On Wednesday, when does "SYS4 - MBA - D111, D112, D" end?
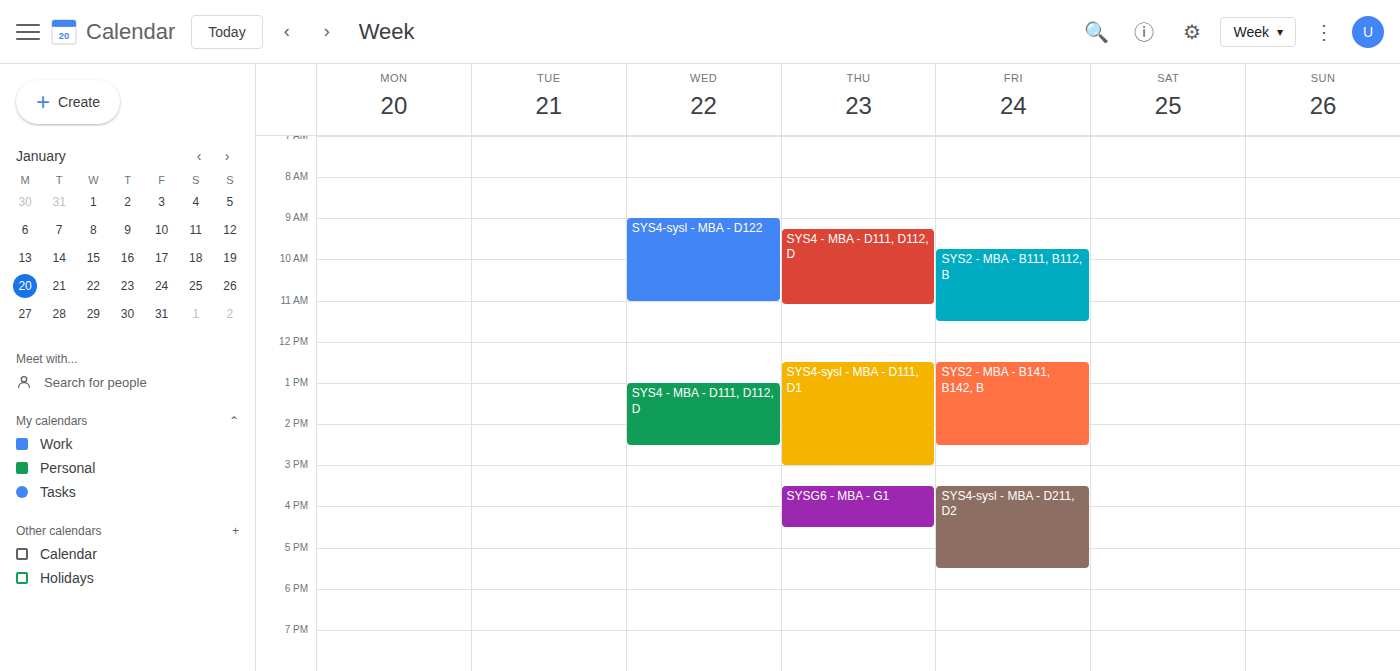
2:30 PM